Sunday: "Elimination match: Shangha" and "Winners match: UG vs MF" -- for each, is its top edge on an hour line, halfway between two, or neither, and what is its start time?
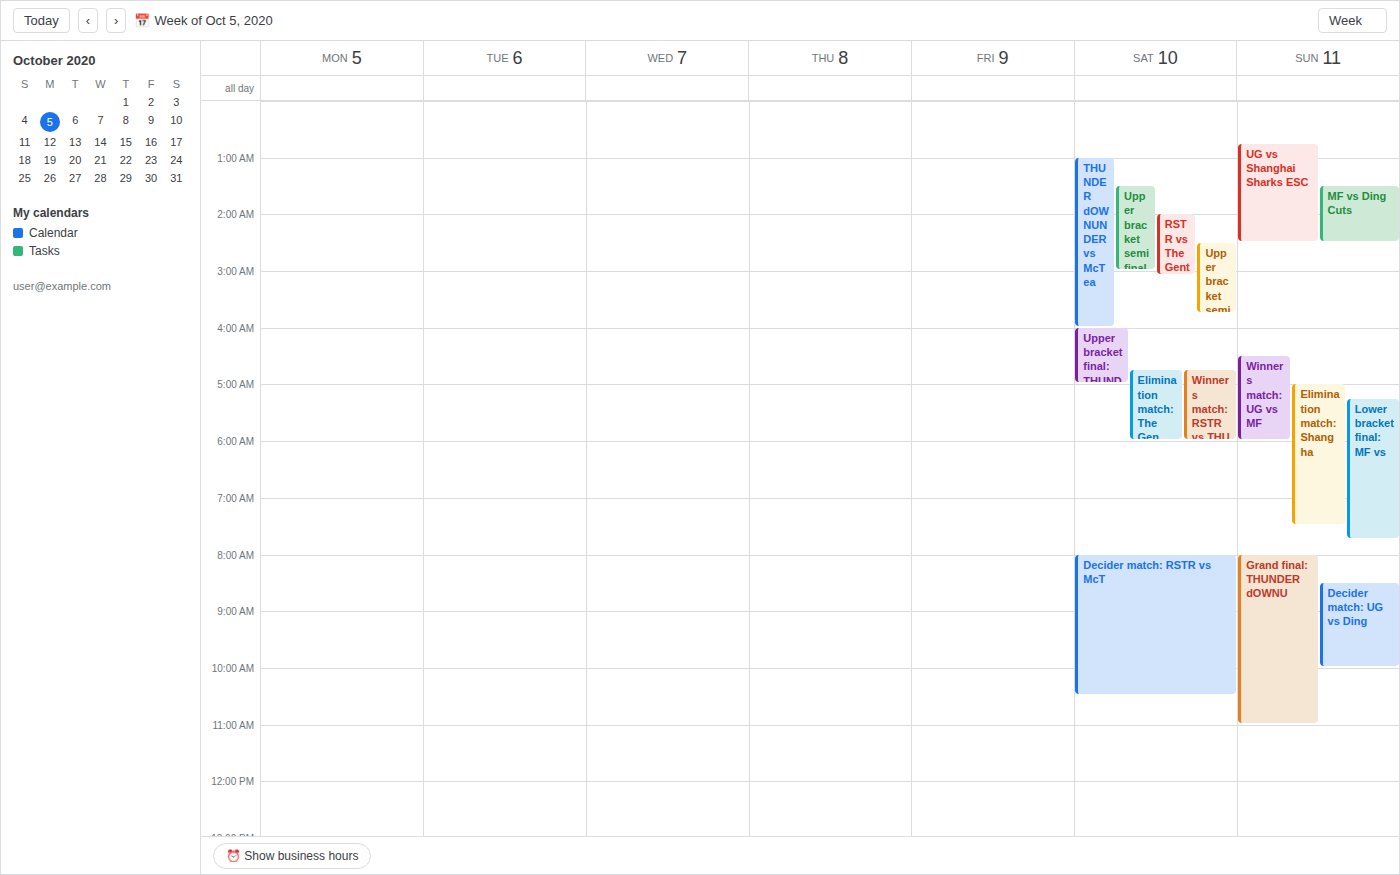
"Elimination match: Shangha": 5:00 AM, exactly on the 5 AM line. "Winners match: UG vs MF": 4:30 AM, halfway between the 4 AM and 5 AM lines.